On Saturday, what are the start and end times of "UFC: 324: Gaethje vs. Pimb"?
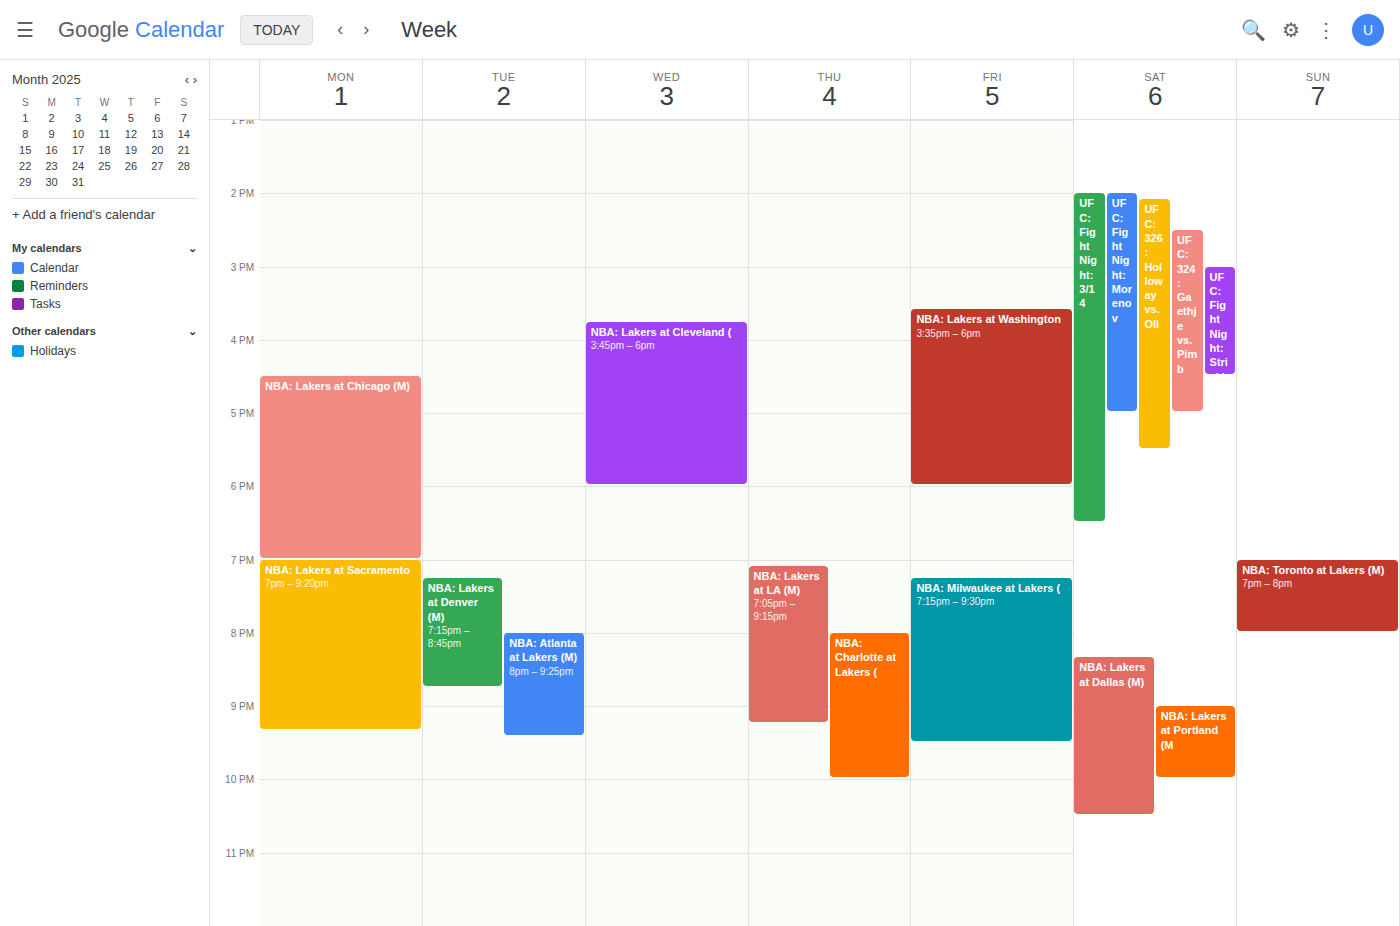
2:30 PM to 5:00 PM